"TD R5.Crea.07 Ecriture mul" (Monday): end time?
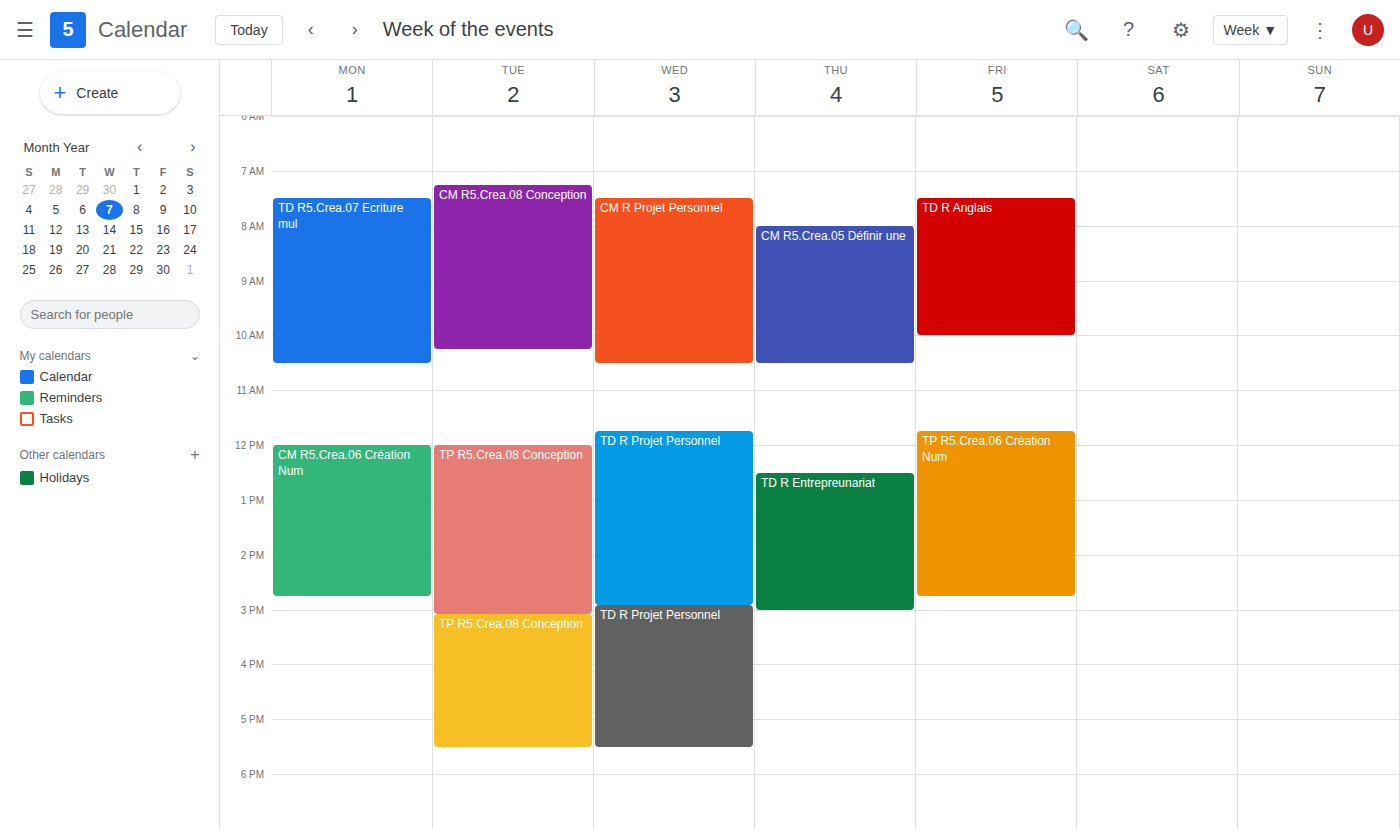
10:30 AM